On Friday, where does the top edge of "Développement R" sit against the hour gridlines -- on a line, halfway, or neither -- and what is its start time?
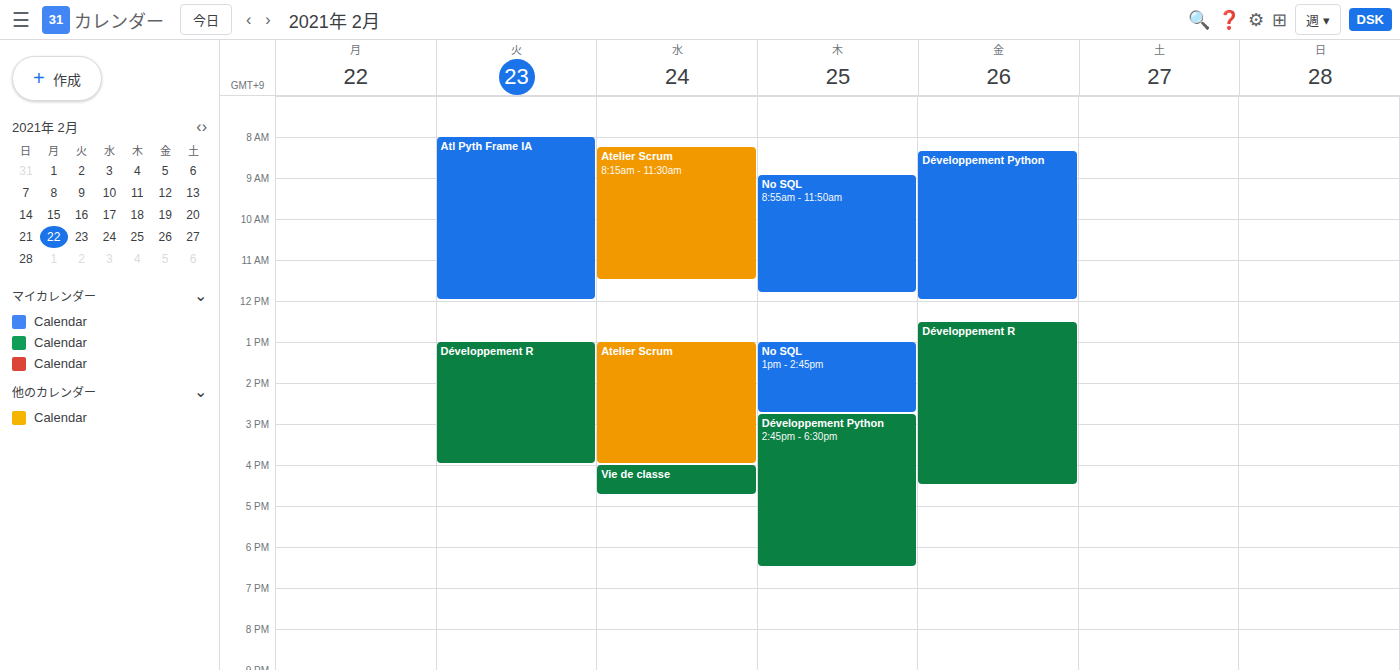
12:30 PM -- halfway between the 12 PM and 1 PM lines.